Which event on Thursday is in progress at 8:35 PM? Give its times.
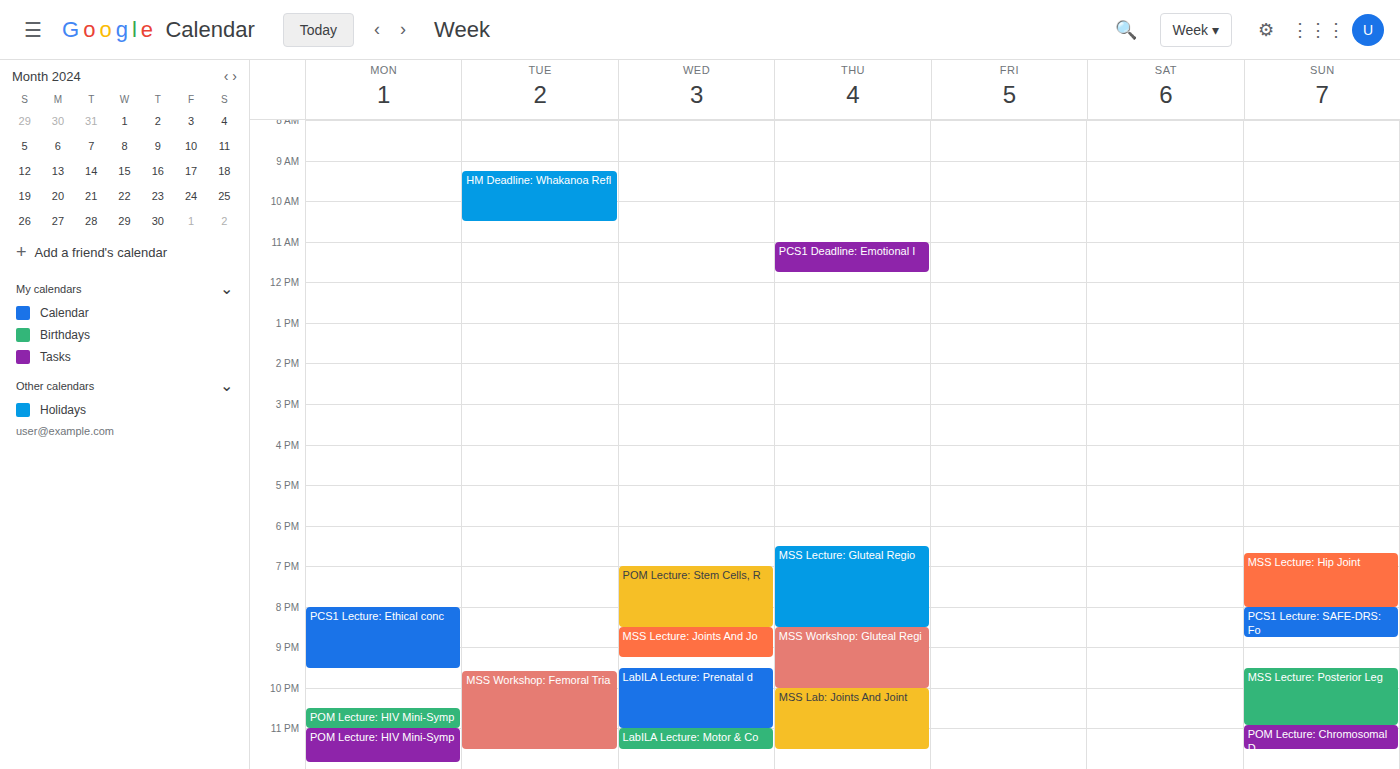
"MSS Workshop: Gluteal Regi", 8:30 PM to 10:00 PM